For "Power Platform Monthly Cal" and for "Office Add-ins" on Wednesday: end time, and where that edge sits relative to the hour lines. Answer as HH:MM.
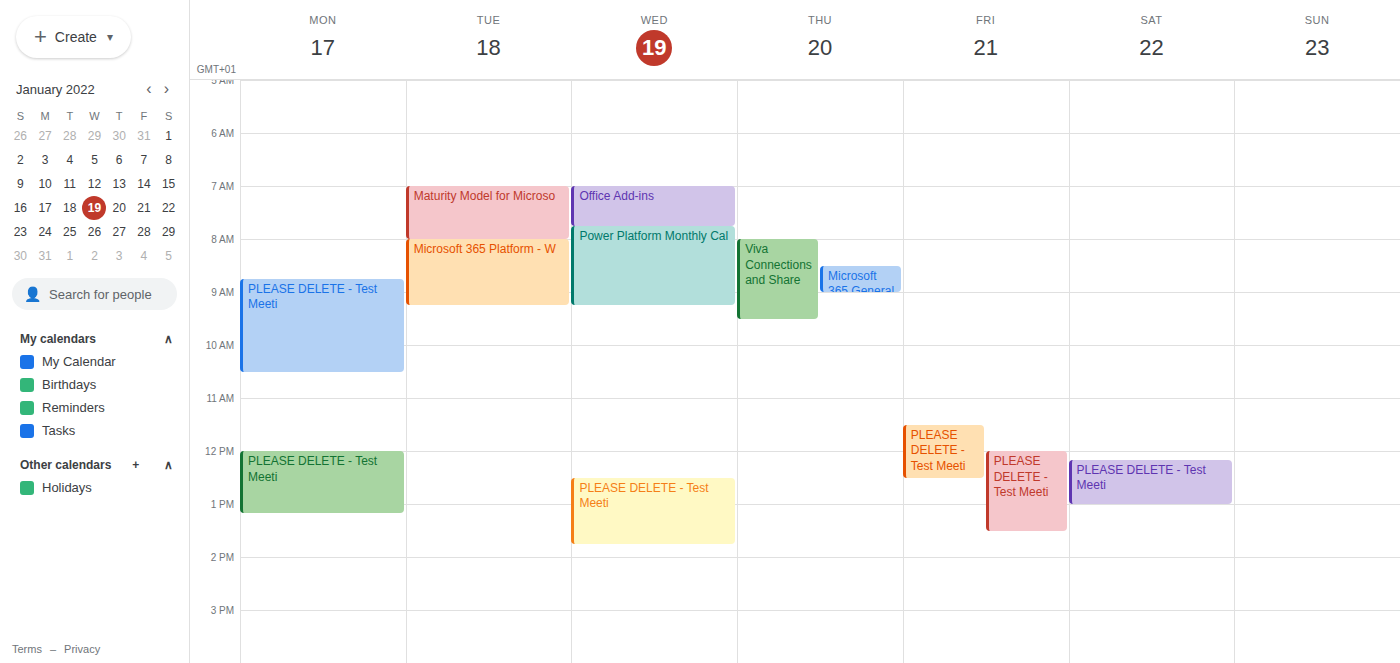
"Power Platform Monthly Cal": 09:15, neither: a quarter of the way from the 09:00 line to the 10:00 line. "Office Add-ins": 07:45, neither: three quarters of the way from the 07:00 line to the 08:00 line.